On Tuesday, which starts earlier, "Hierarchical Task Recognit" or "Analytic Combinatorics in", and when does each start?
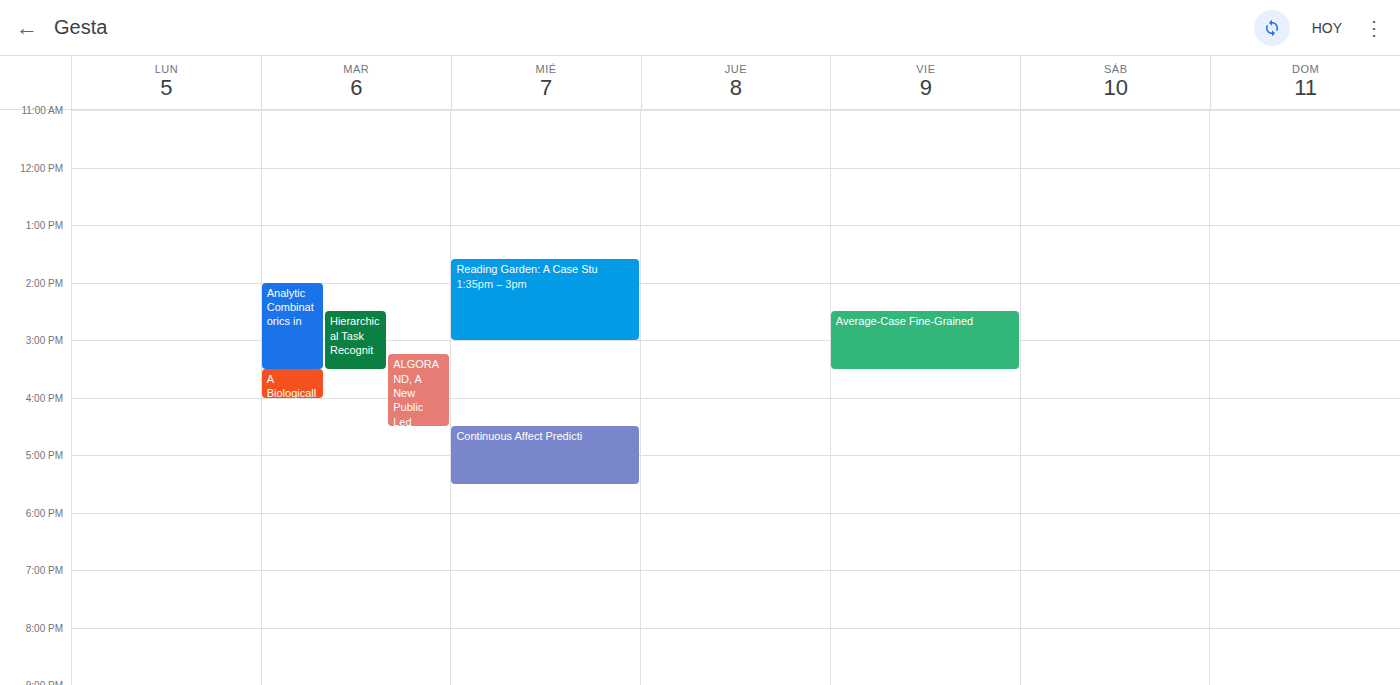
"Analytic Combinatorics in" 2:00 PM; "Hierarchical Task Recognit" 2:30 PM.